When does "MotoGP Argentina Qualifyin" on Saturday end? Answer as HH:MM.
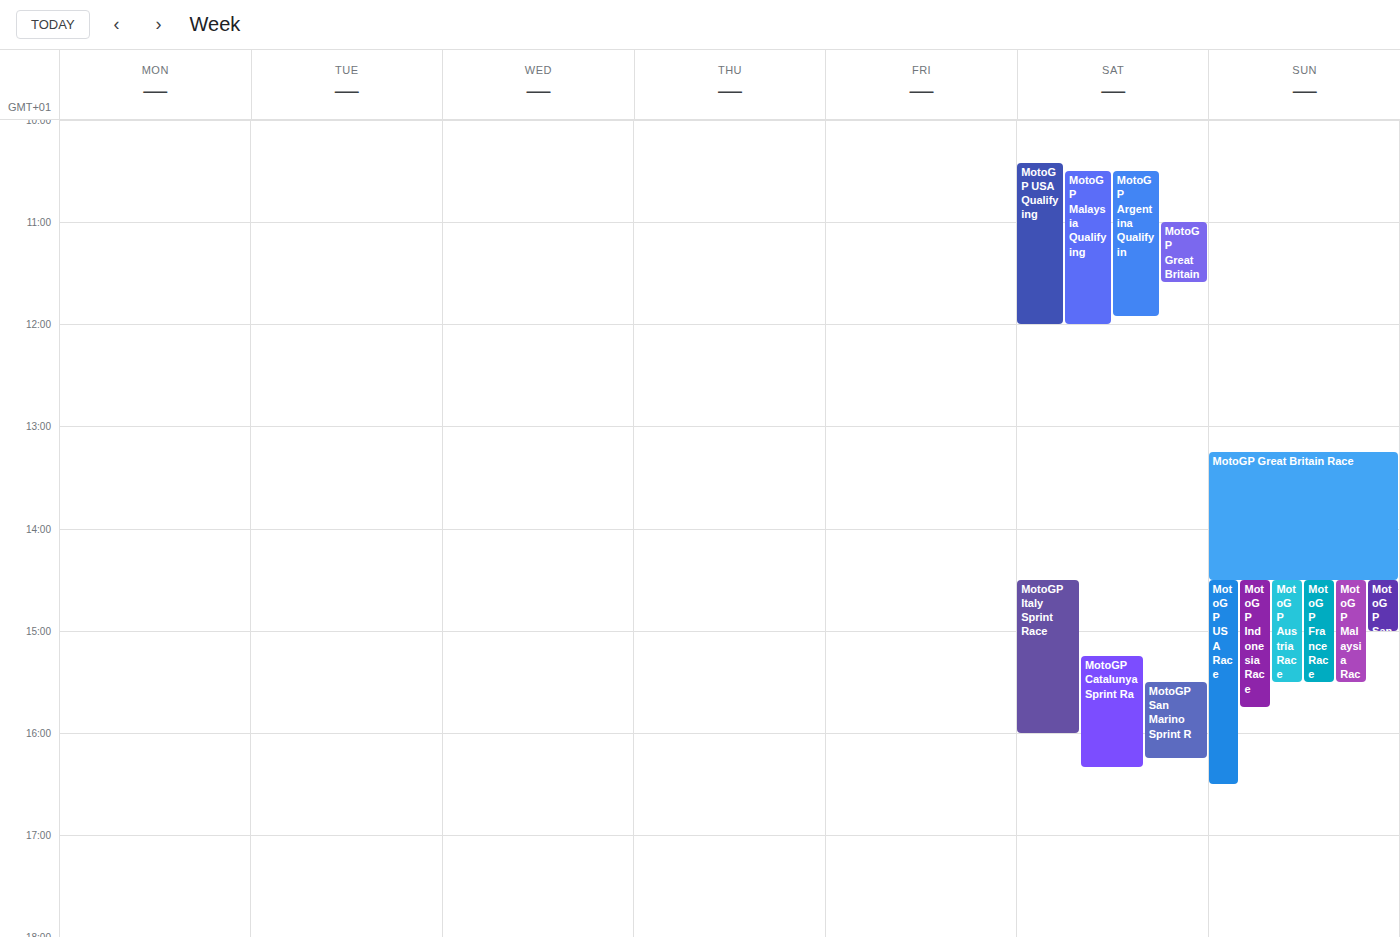
11:55